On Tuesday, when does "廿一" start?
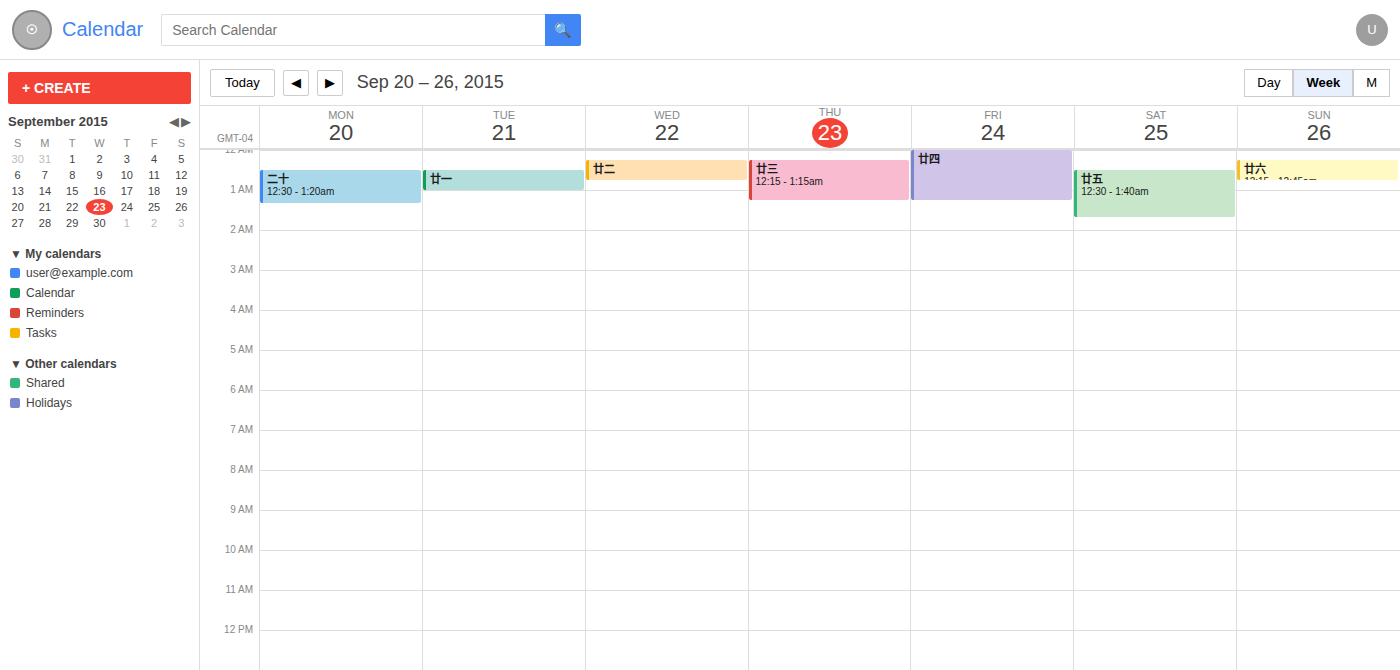
12:30 AM